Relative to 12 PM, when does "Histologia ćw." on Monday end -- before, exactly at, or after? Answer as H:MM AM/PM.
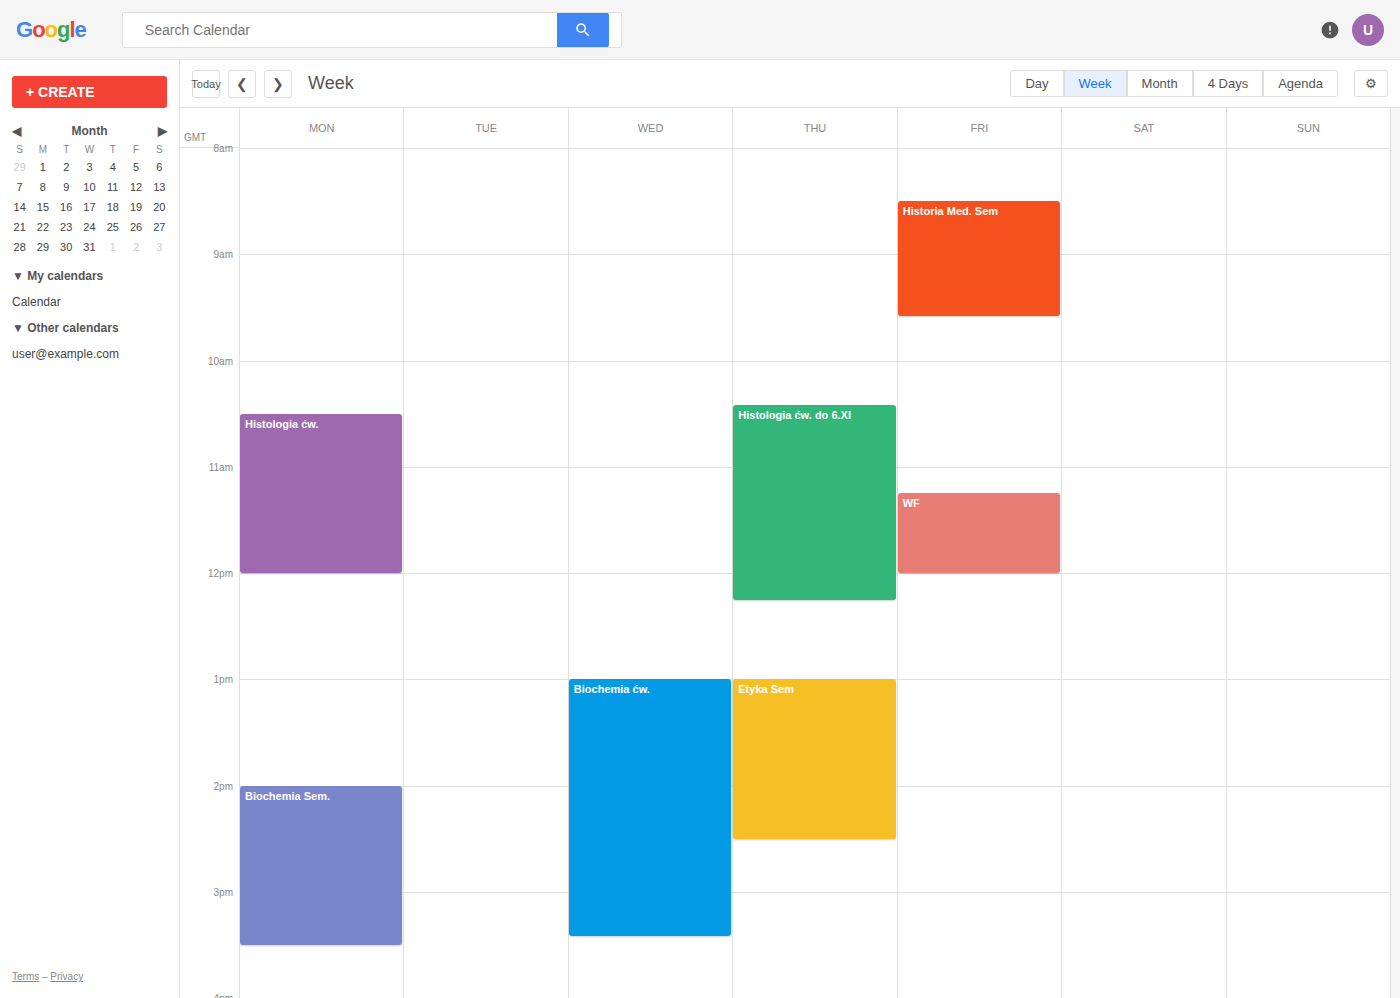
12:00 PM -- exactly at 12 PM, on the 12 PM line.